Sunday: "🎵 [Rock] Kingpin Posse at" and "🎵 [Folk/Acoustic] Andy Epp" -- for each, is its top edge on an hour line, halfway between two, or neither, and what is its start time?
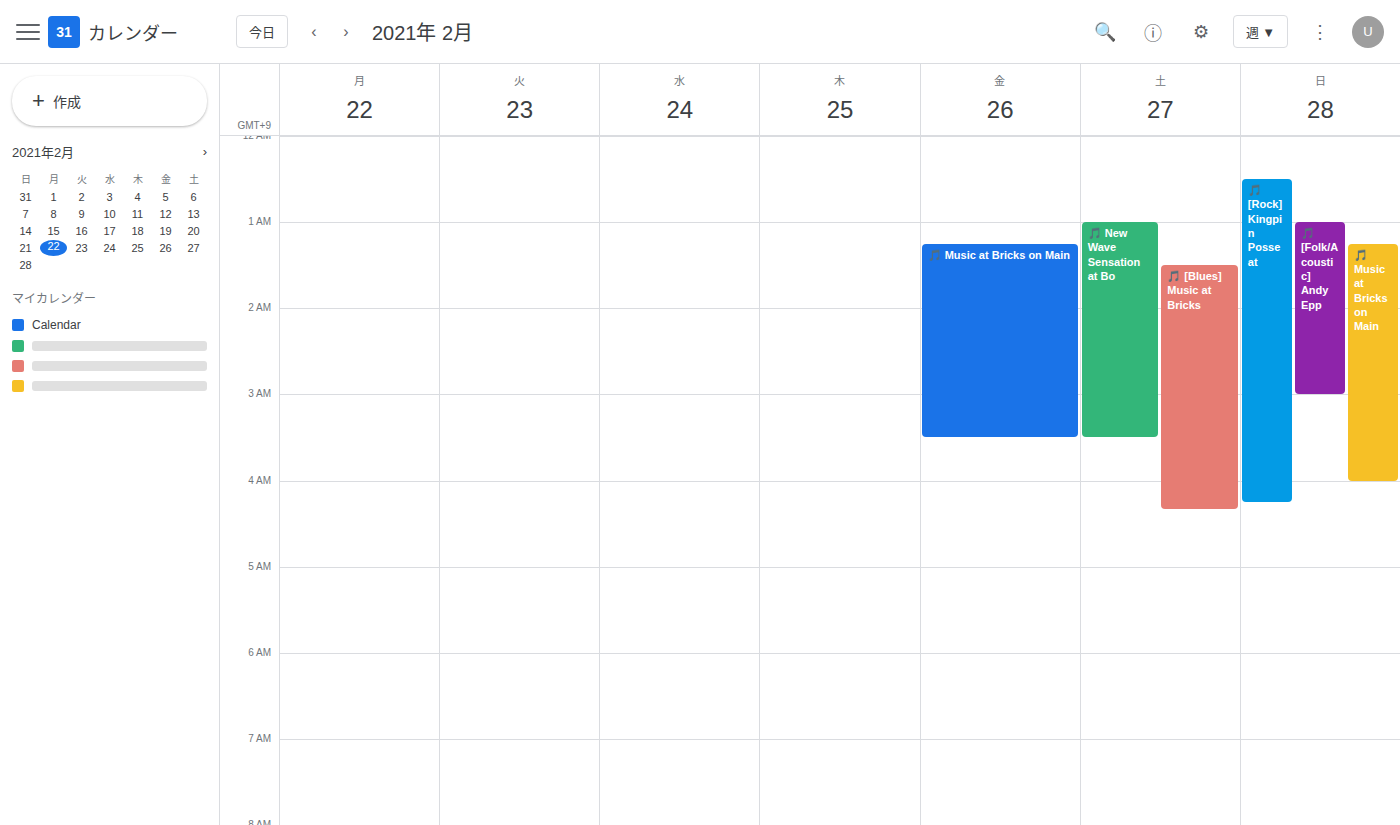
"🎵 [Rock] Kingpin Posse at": 12:30 AM, halfway between the 12 AM and 1 AM lines. "🎵 [Folk/Acoustic] Andy Epp": 1:00 AM, exactly on the 1 AM line.